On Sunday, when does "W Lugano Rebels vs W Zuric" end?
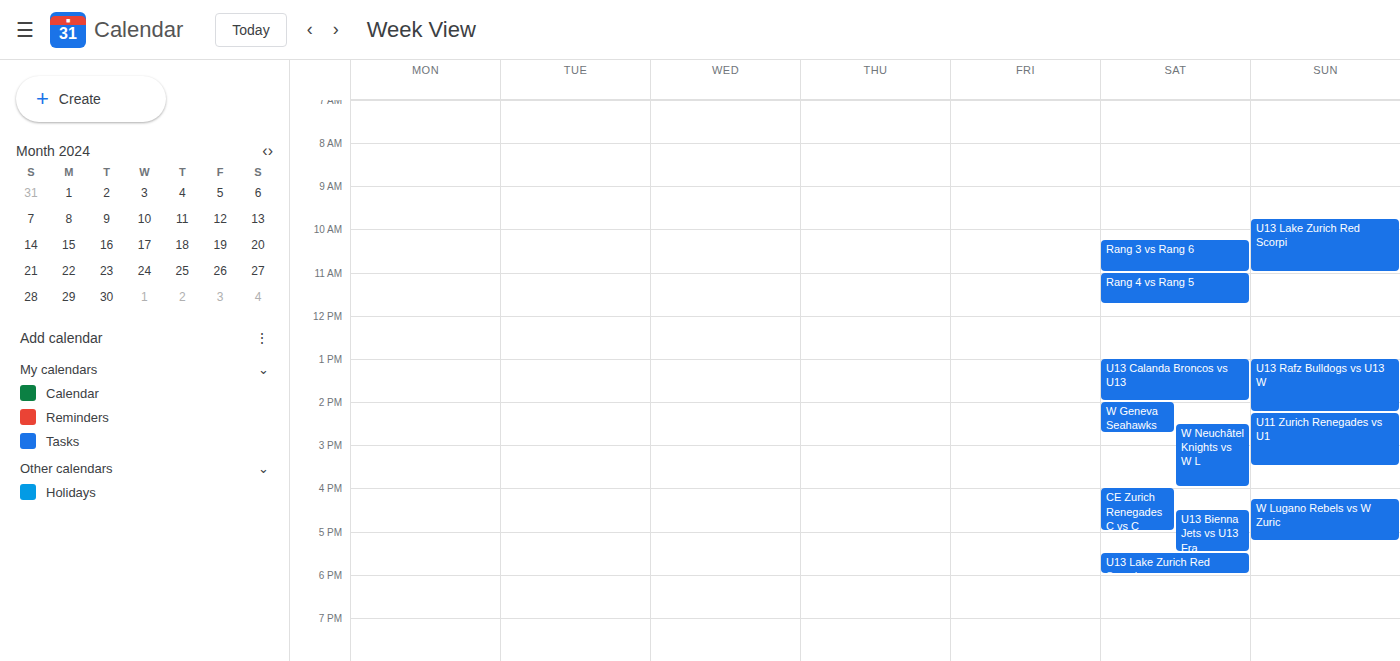
5:15 PM